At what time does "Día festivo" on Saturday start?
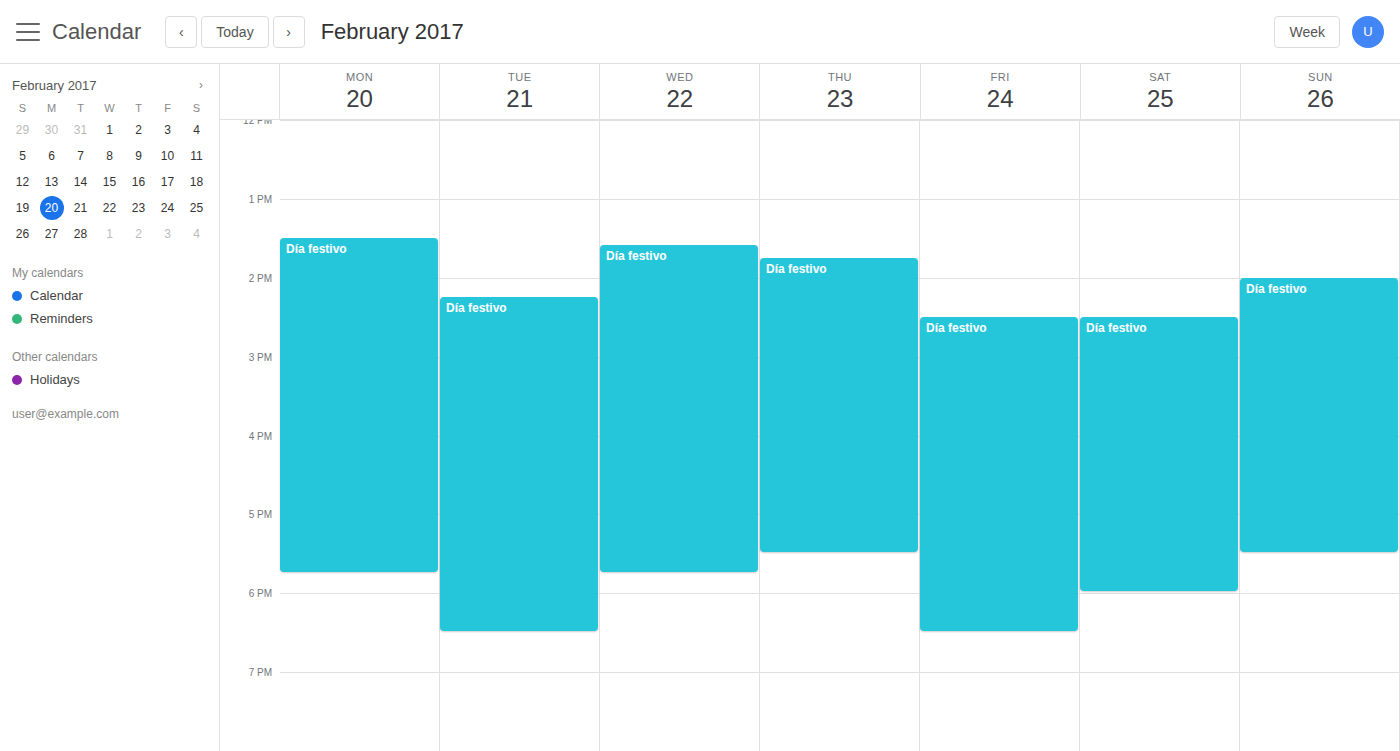
14:30